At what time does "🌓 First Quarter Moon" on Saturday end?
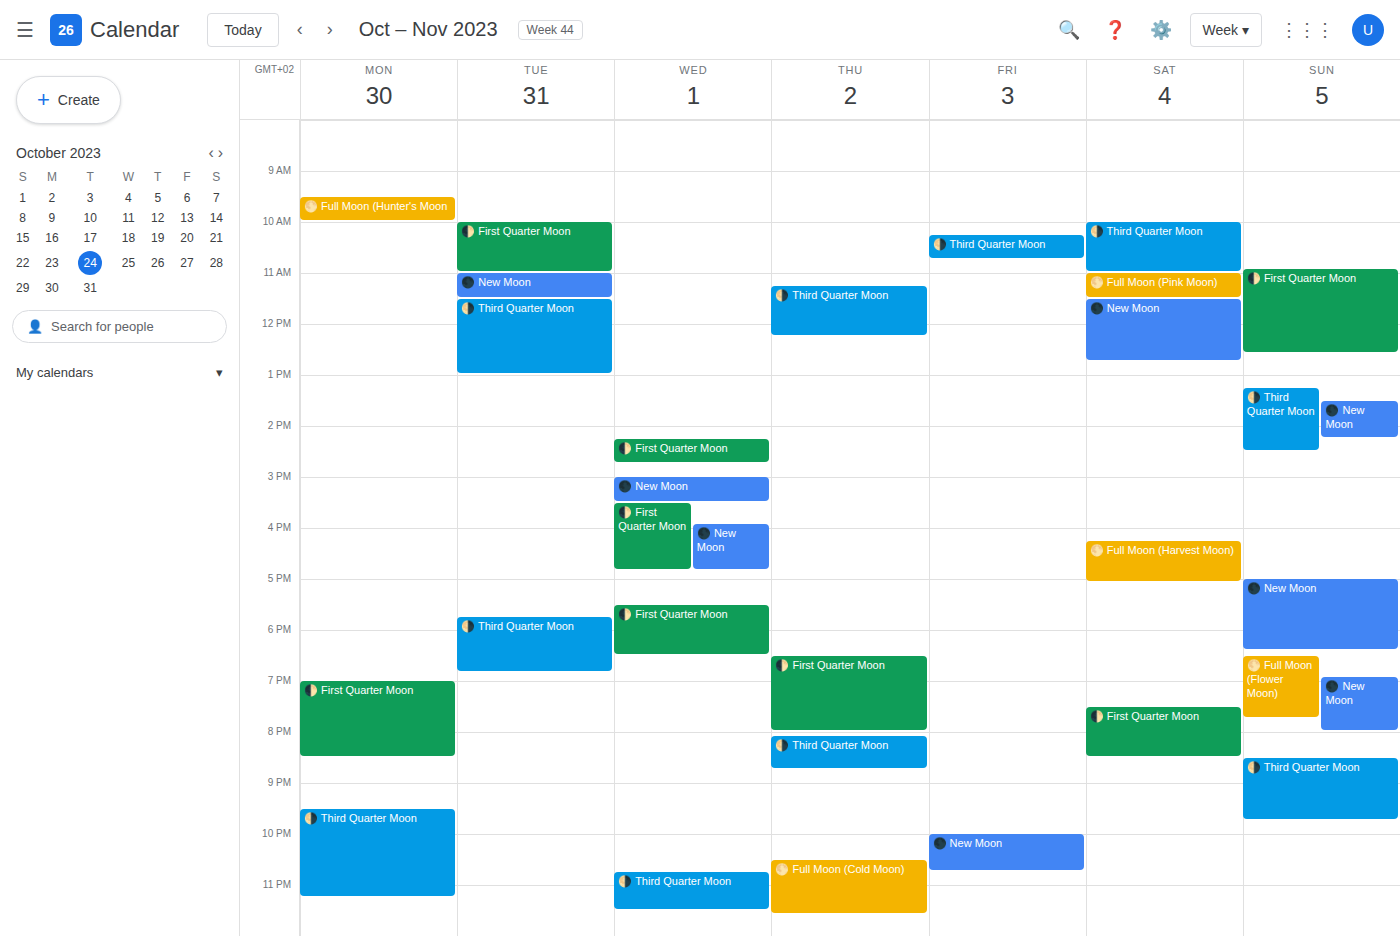
20:30